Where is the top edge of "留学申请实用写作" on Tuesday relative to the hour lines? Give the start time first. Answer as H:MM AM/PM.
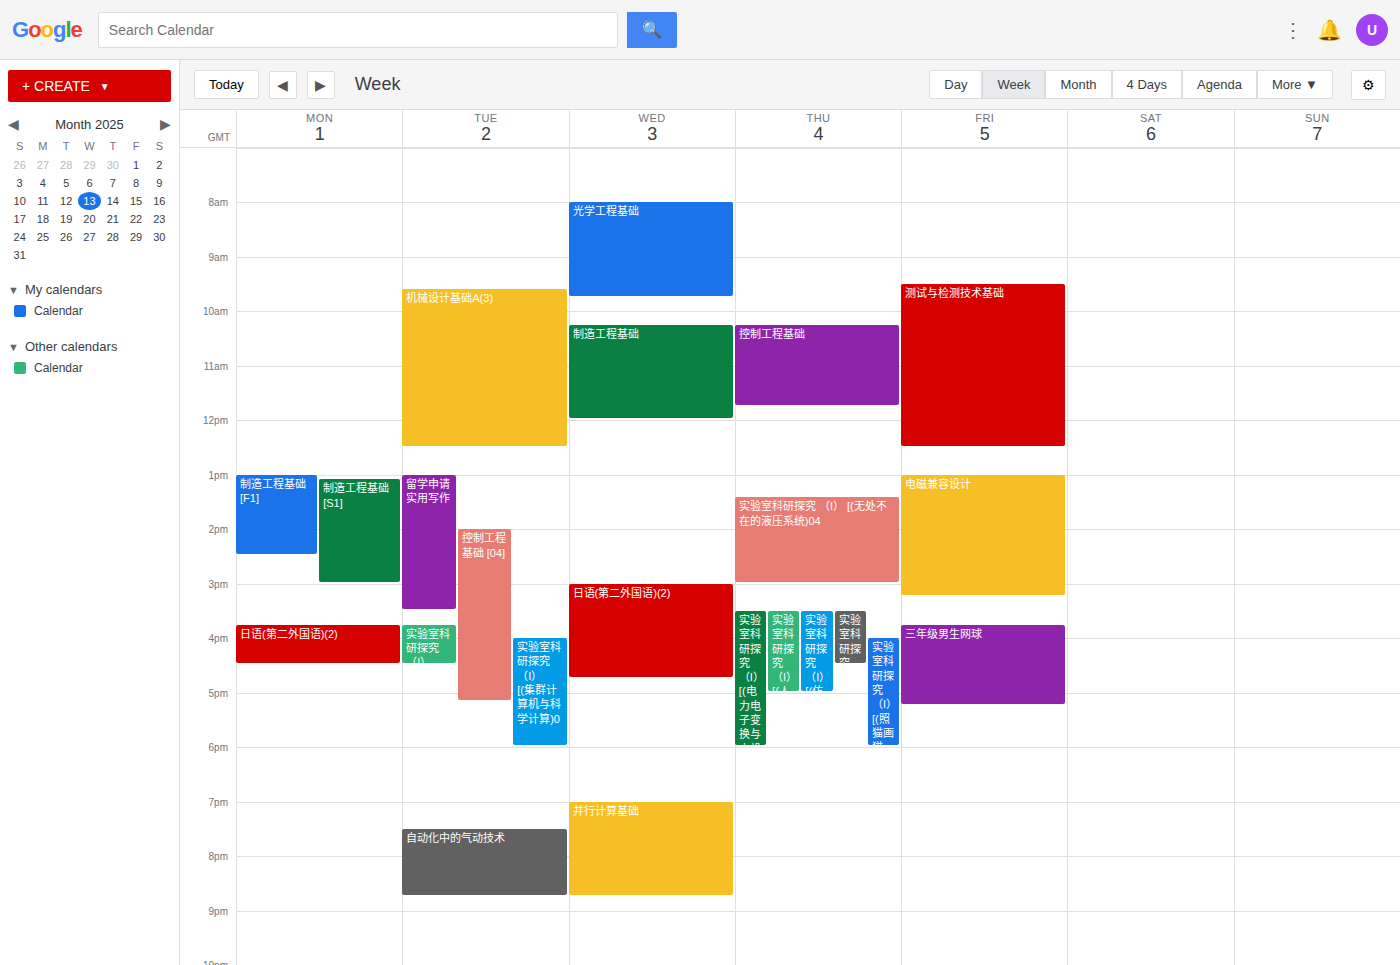
1:00 PM -- exactly on the 1 PM line.